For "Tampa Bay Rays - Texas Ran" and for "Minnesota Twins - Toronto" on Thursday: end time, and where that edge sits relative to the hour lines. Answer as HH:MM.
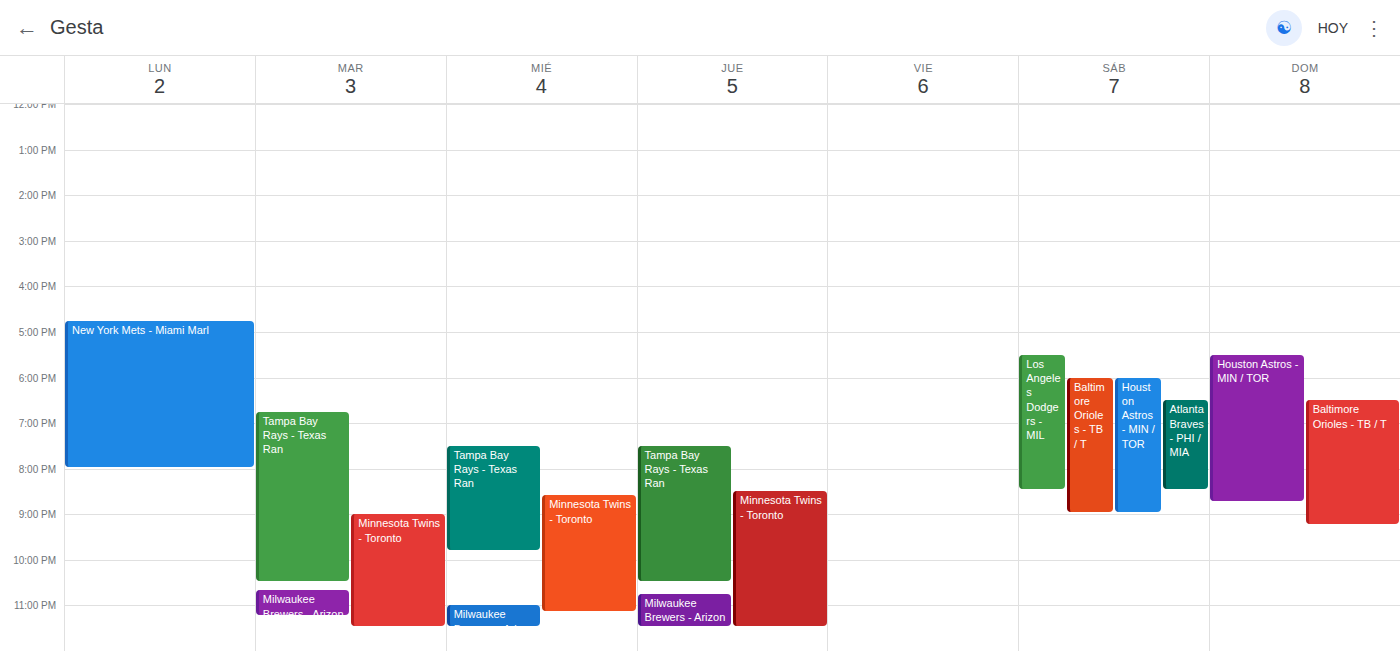
"Tampa Bay Rays - Texas Ran": 22:30, halfway between the 22:00 and 23:00 lines. "Minnesota Twins - Toronto": 23:30, halfway between the 23:00 and 24:00 lines.